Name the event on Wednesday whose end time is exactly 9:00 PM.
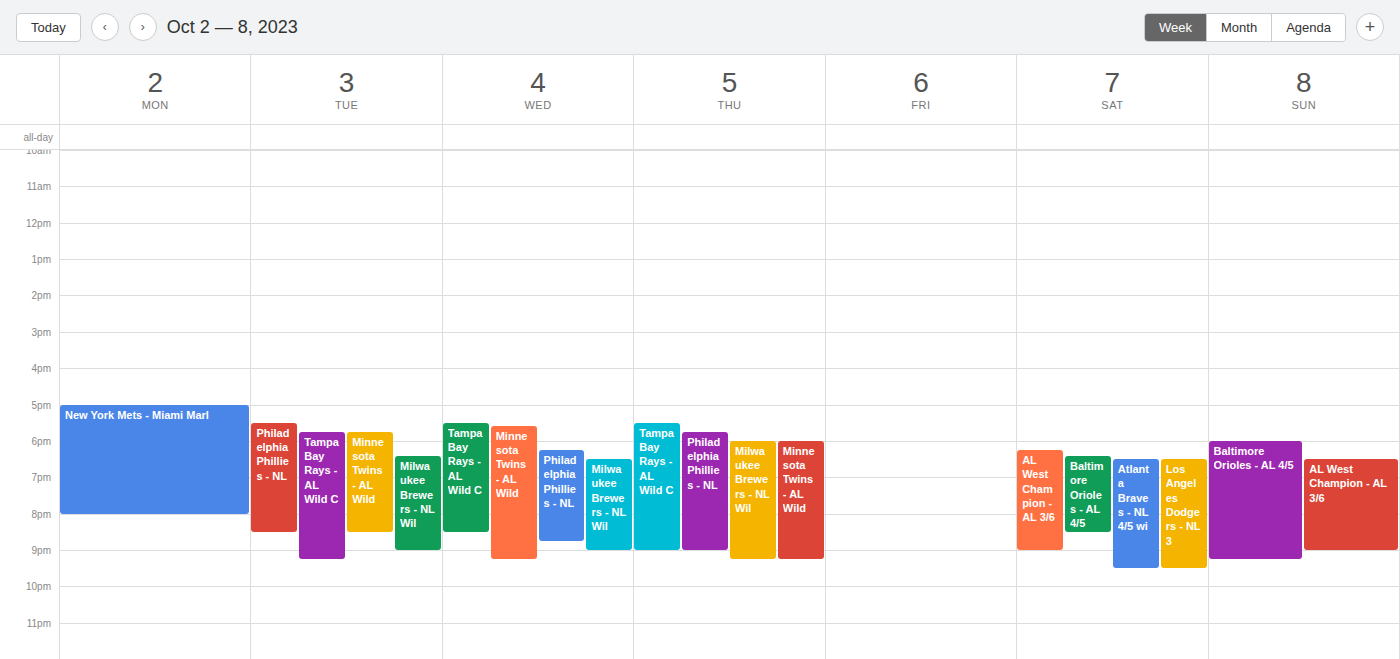
"Milwaukee Brewers - NL Wil"